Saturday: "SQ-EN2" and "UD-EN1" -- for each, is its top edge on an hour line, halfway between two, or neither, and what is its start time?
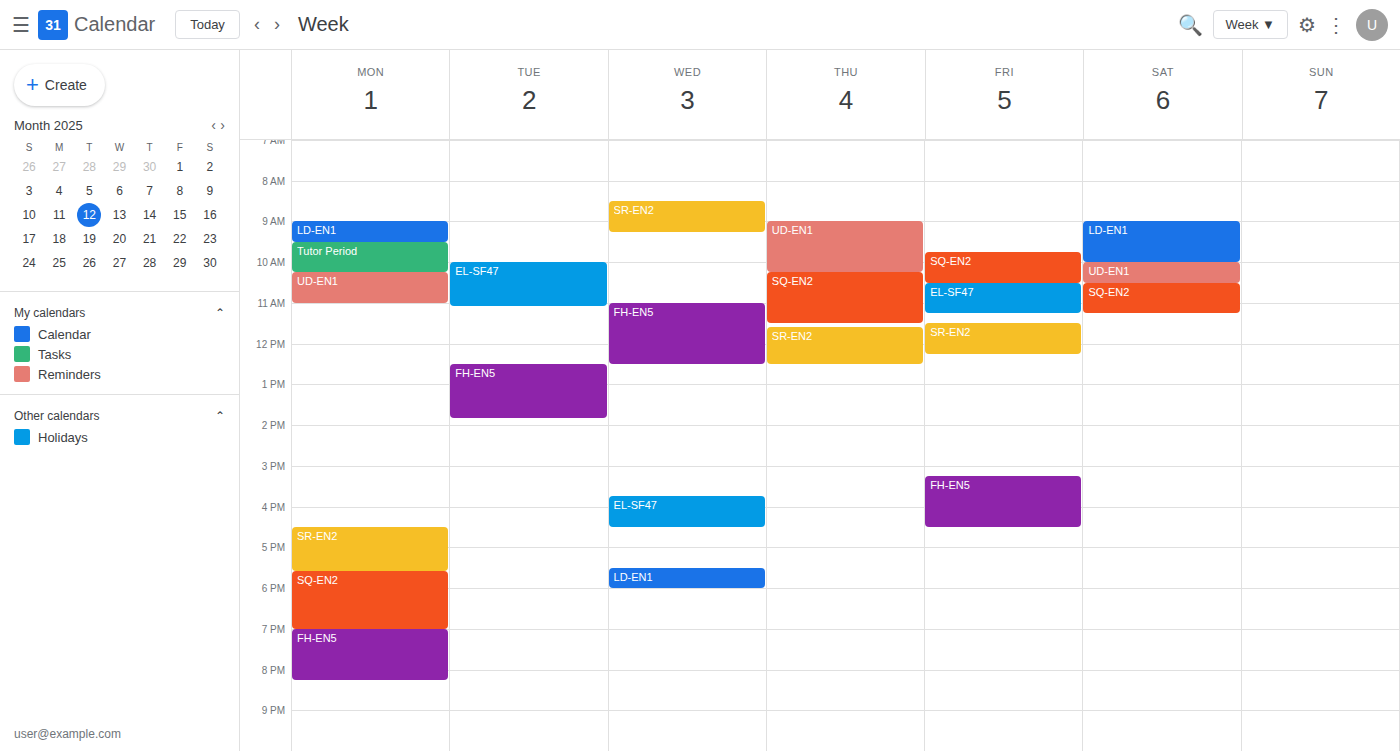
"SQ-EN2": 10:30, halfway between the 10:00 and 11:00 lines. "UD-EN1": 10:00, exactly on the 10:00 line.